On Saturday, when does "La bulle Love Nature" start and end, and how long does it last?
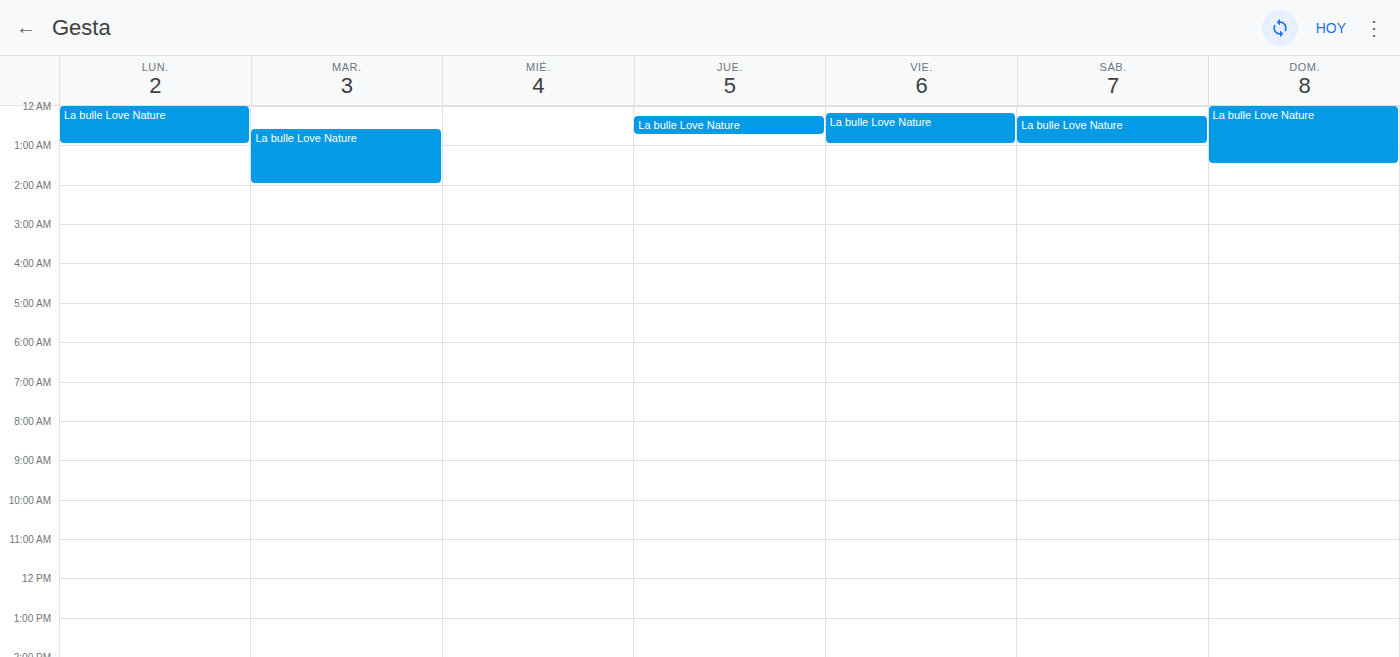
12:15 AM to 1:00 AM, 45 minutes